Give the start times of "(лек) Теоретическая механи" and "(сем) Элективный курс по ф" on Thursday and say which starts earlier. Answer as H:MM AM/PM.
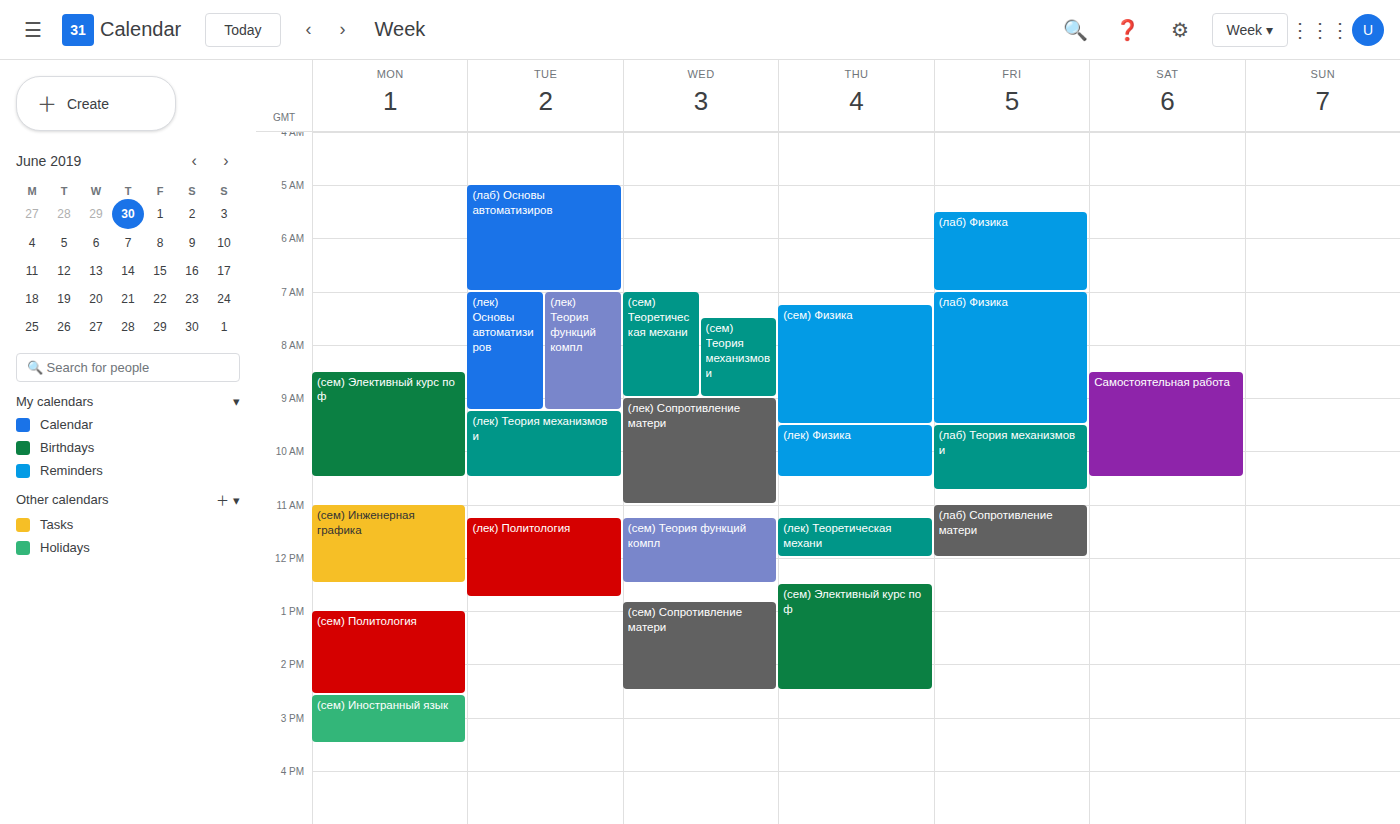
"(лек) Теоретическая механи" 11:15 AM; "(сем) Элективный курс по ф" 12:30 PM.